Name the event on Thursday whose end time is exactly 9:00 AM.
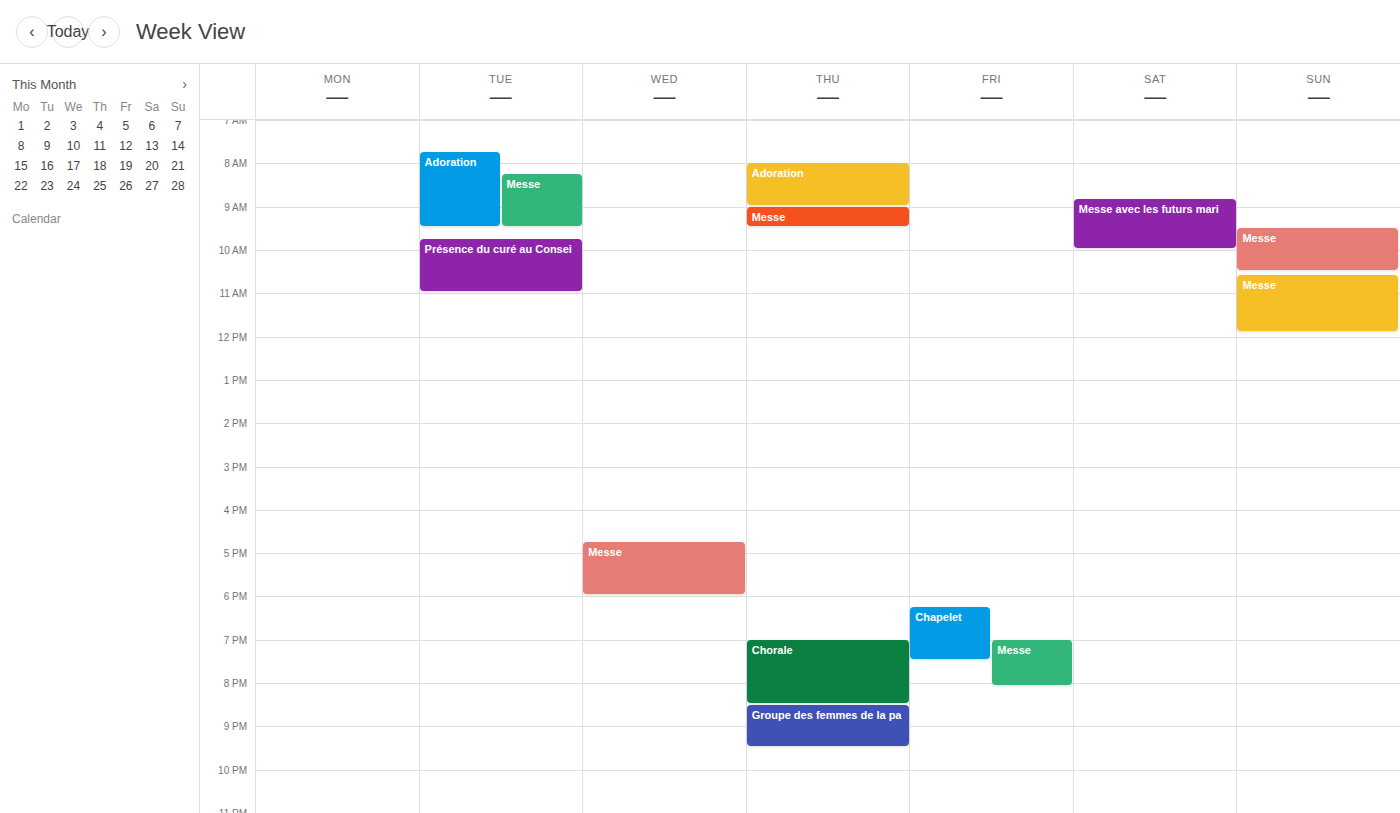
"Adoration"